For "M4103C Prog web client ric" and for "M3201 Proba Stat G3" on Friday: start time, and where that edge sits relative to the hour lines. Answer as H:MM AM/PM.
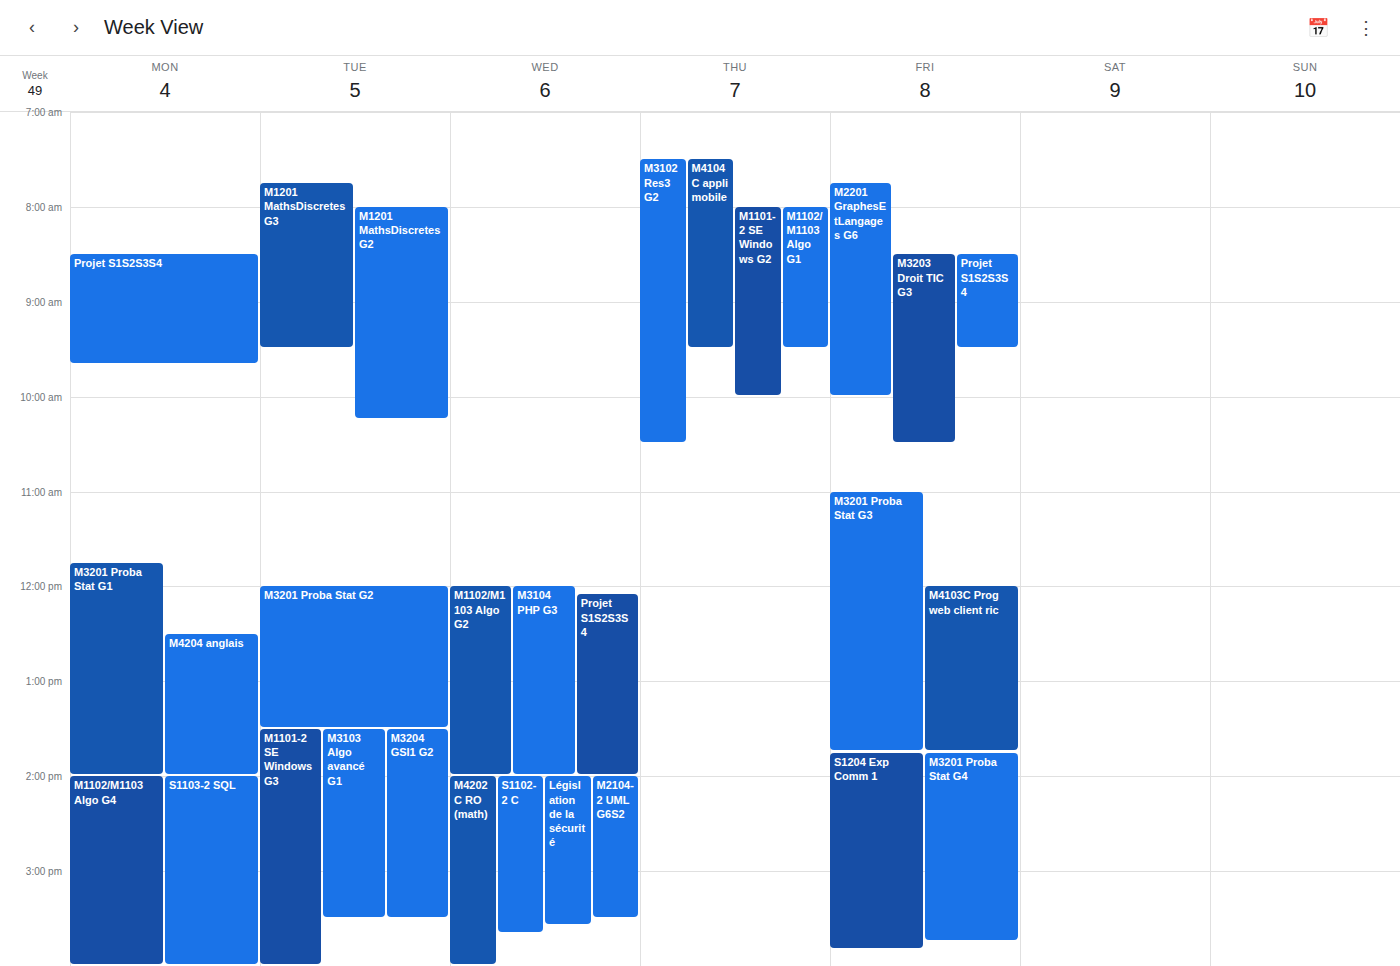
"M4103C Prog web client ric": 12:00 PM, exactly on the 12 PM line. "M3201 Proba Stat G3": 11:00 AM, exactly on the 11 AM line.